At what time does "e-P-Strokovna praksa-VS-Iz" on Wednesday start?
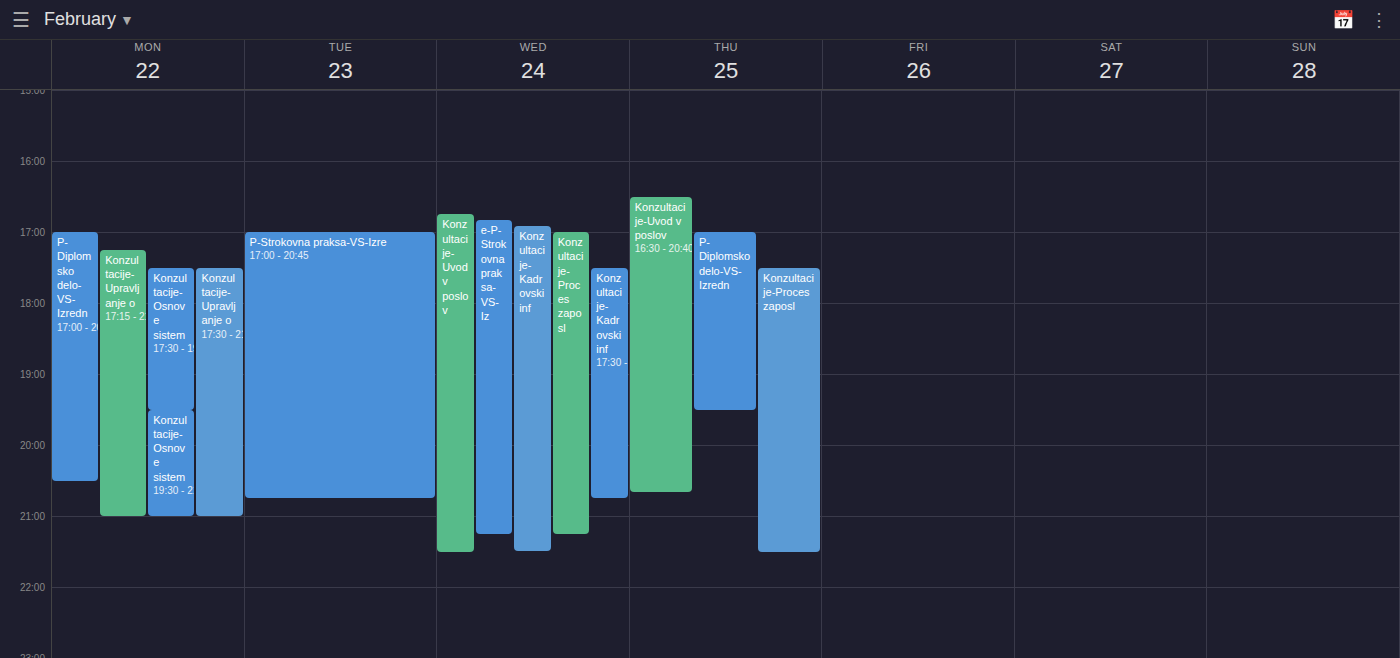
16:50